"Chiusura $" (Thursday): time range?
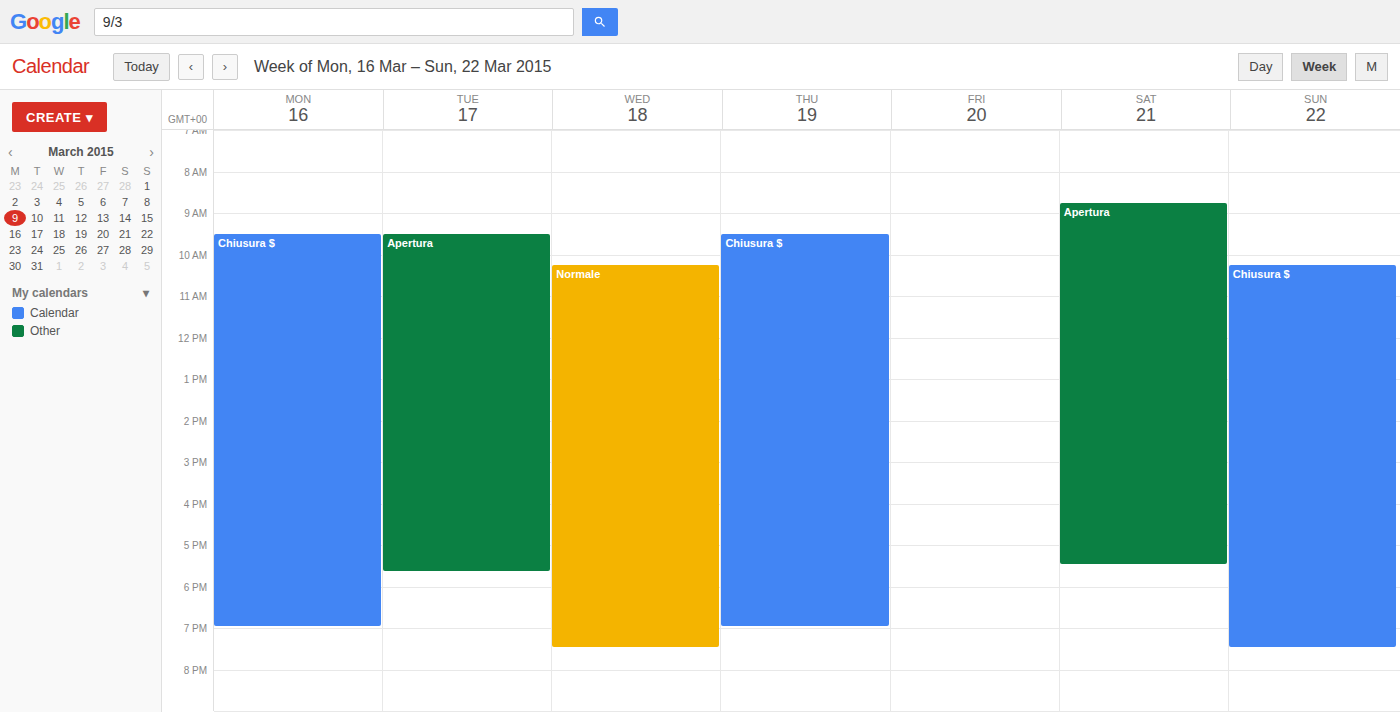
9:30 AM to 7:00 PM